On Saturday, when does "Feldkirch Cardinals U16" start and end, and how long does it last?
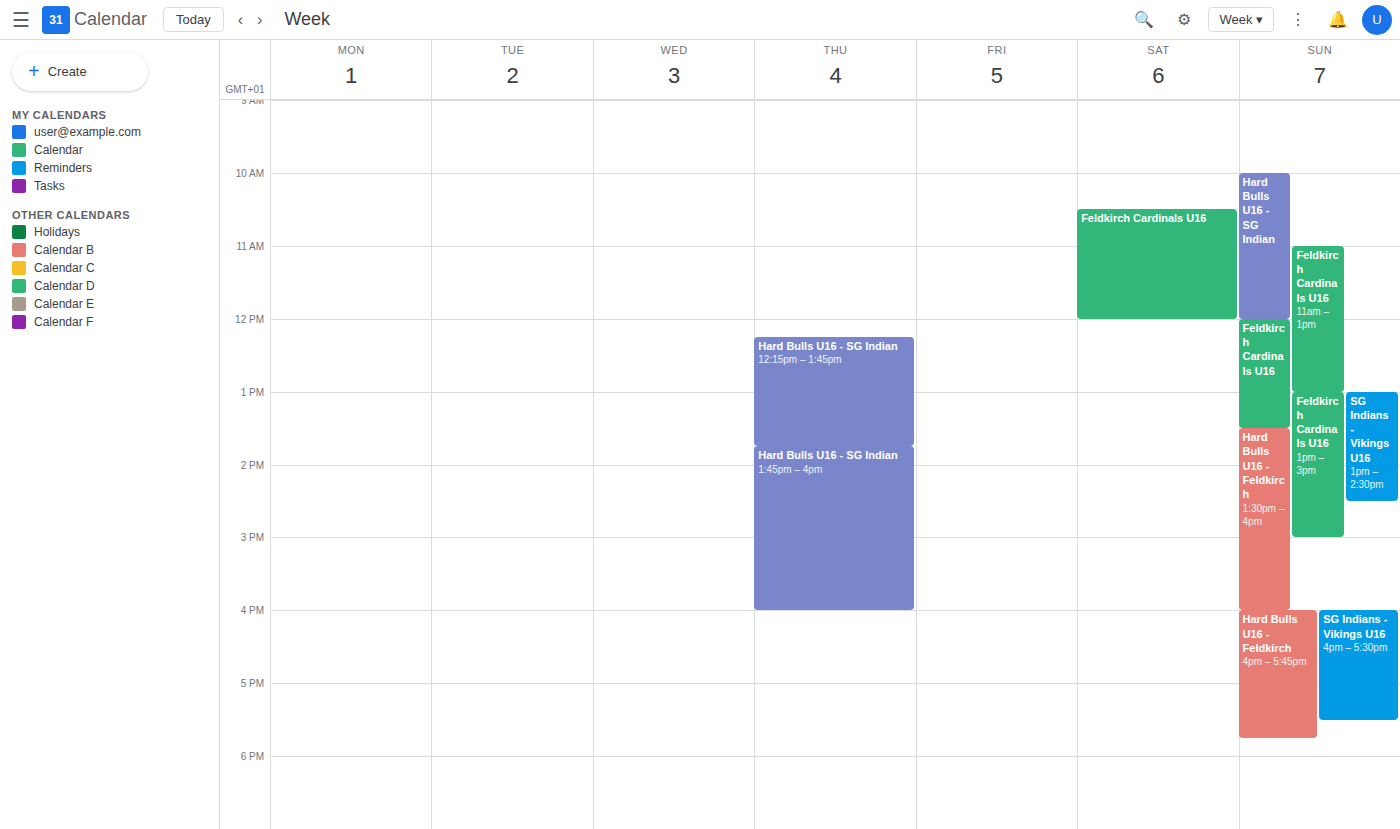
10:30 AM to 12:00 PM, 1 hour 30 minutes